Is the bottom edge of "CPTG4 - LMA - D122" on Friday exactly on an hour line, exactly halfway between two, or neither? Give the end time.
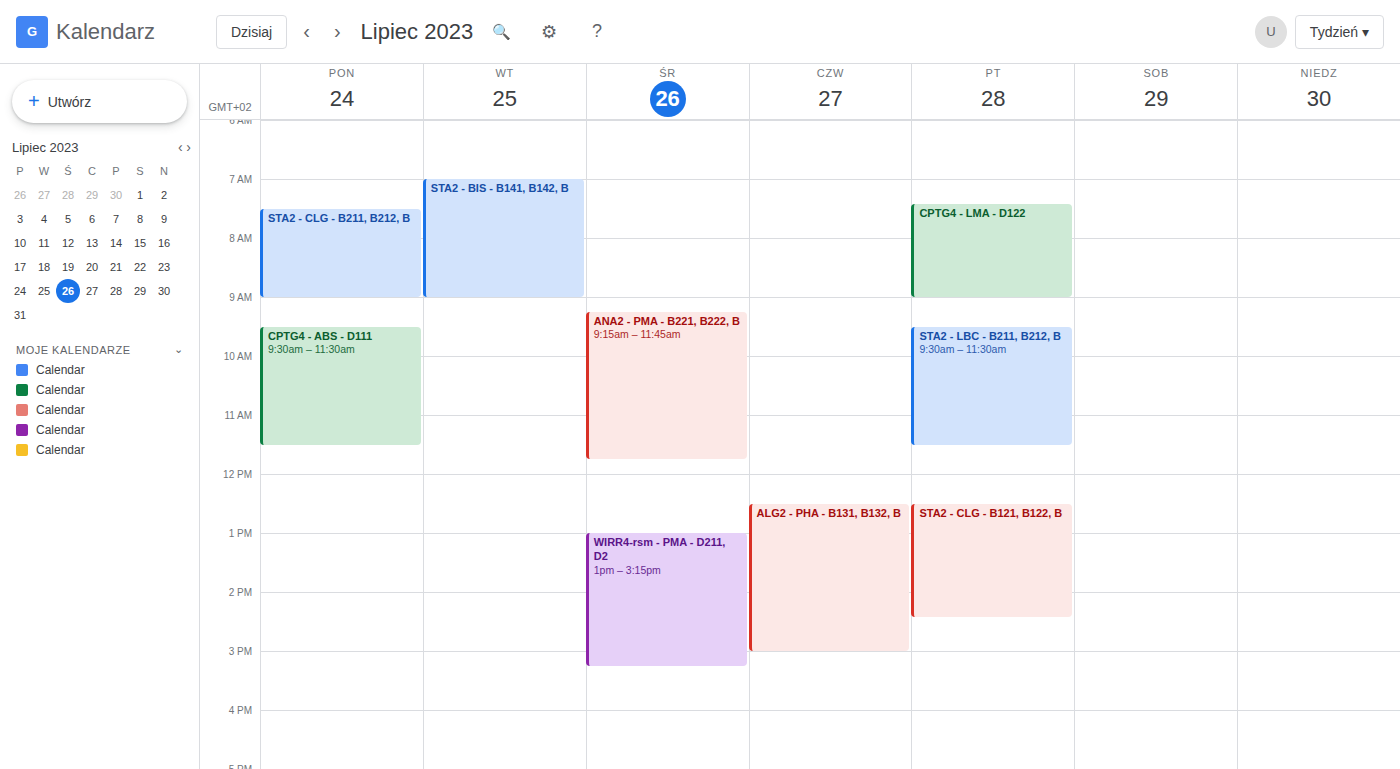
9:00 AM -- exactly on the 9 AM line.